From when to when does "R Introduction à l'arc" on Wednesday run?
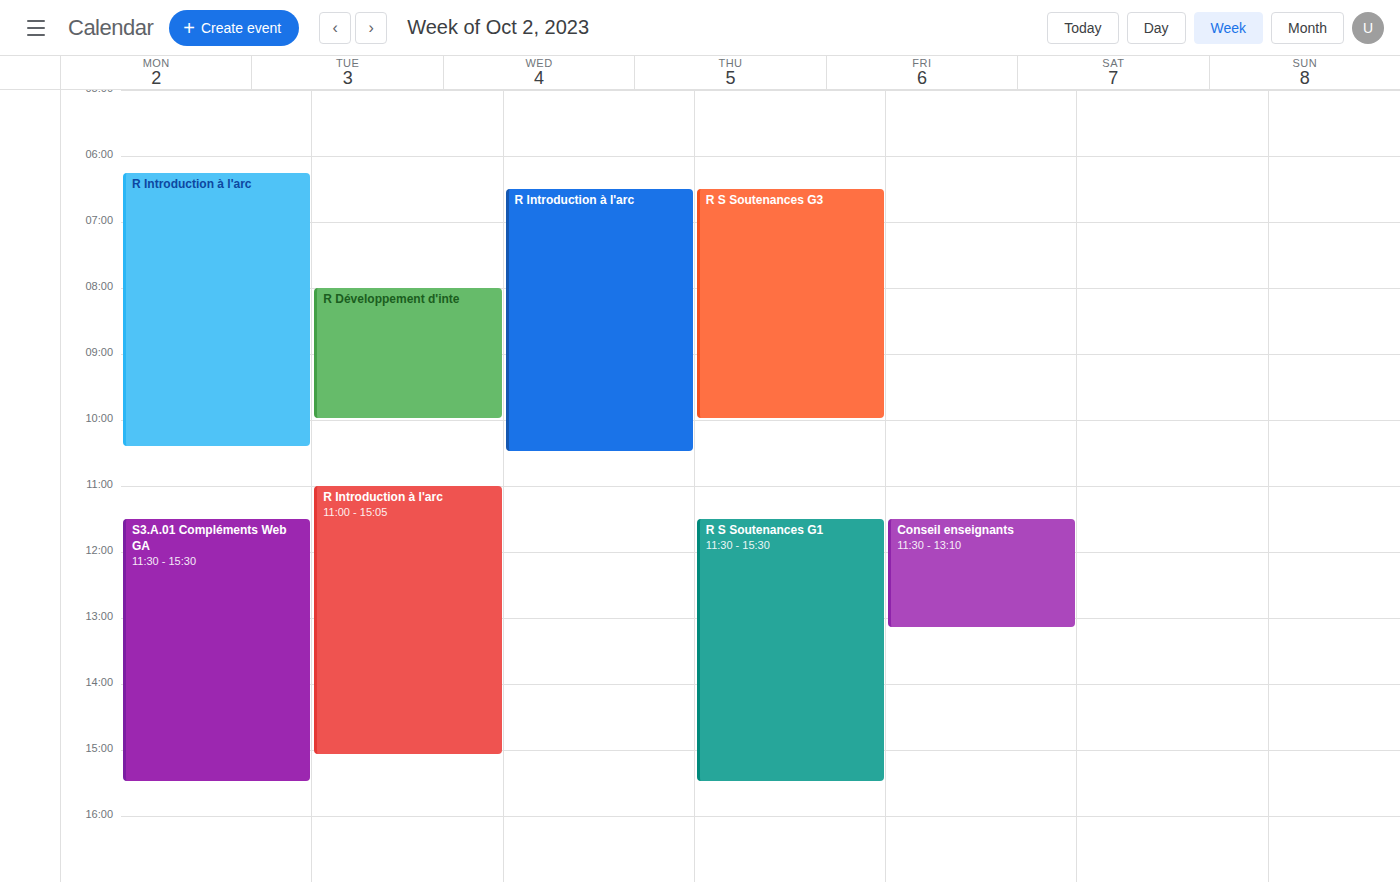
6:30 AM to 10:30 AM